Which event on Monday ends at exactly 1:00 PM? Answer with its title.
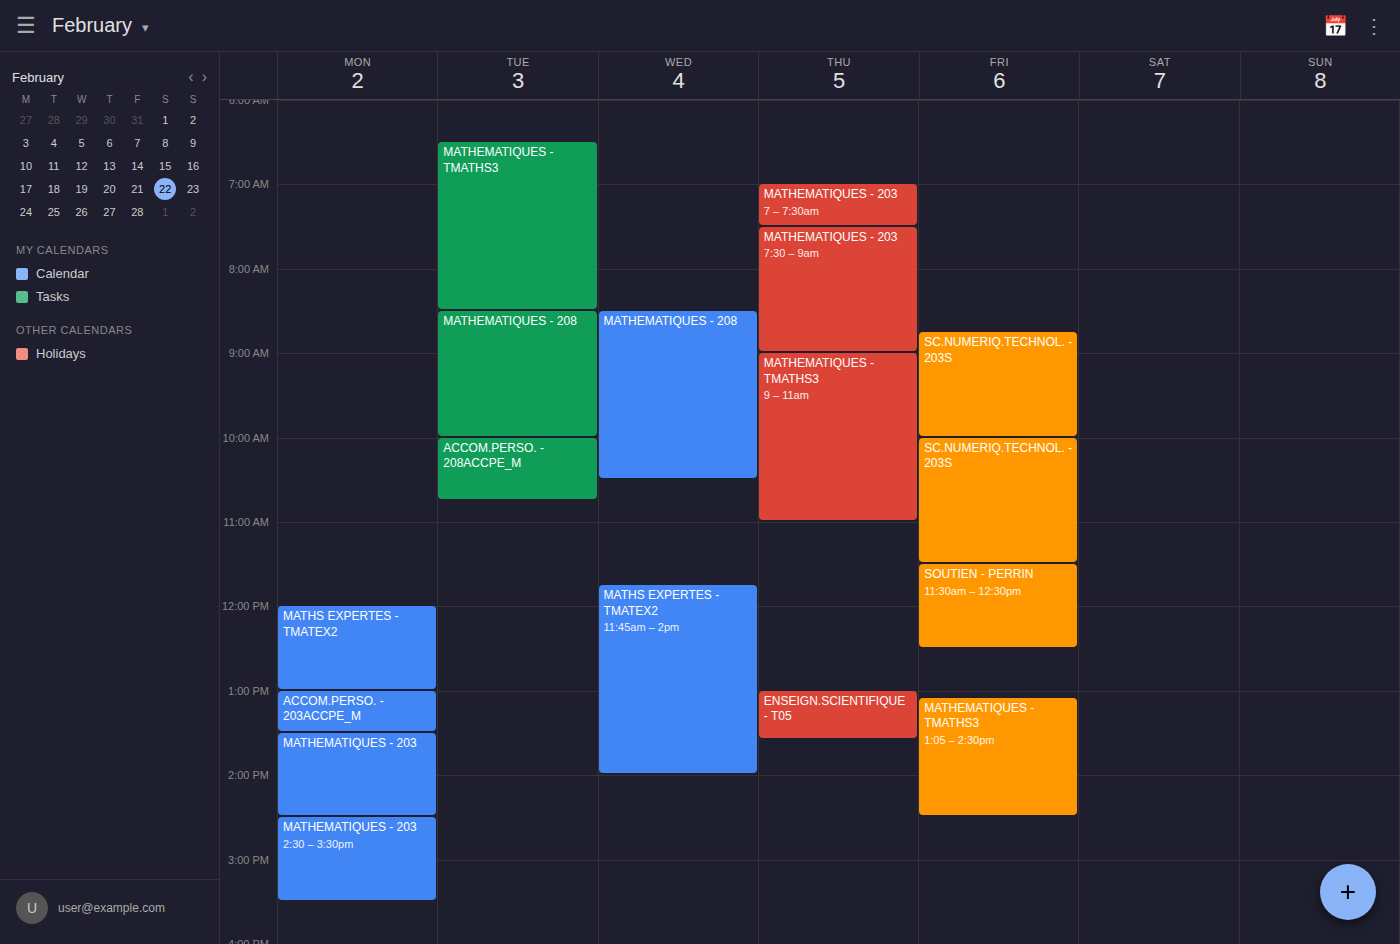
"MATHS EXPERTES - TMATEX2"